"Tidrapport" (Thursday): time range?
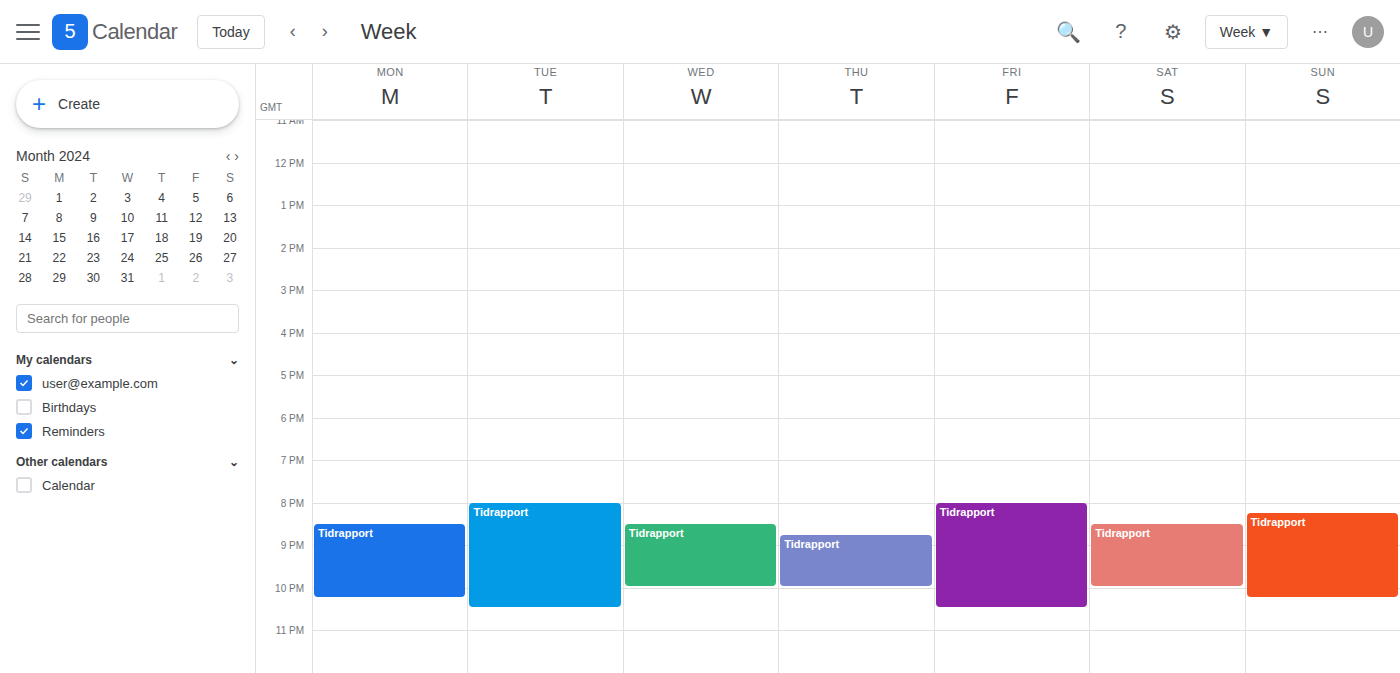
8:45 PM to 10:00 PM